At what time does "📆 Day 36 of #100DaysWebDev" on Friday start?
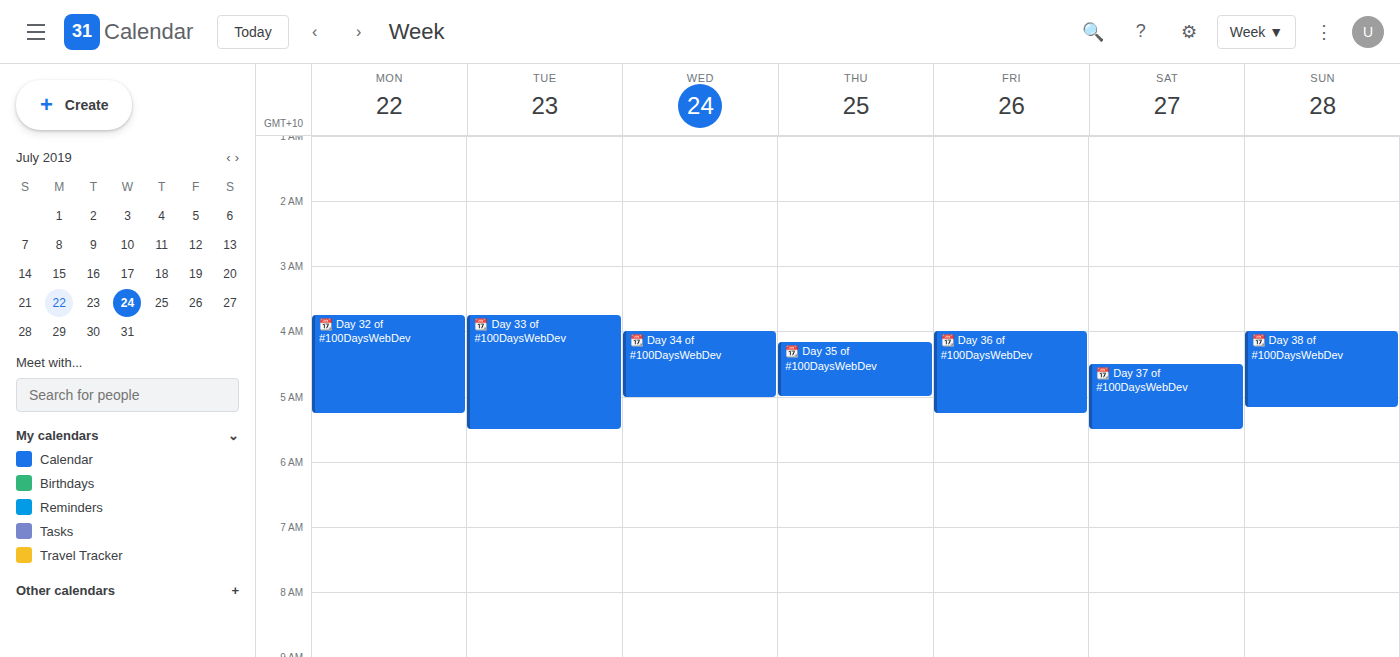
4:00 AM